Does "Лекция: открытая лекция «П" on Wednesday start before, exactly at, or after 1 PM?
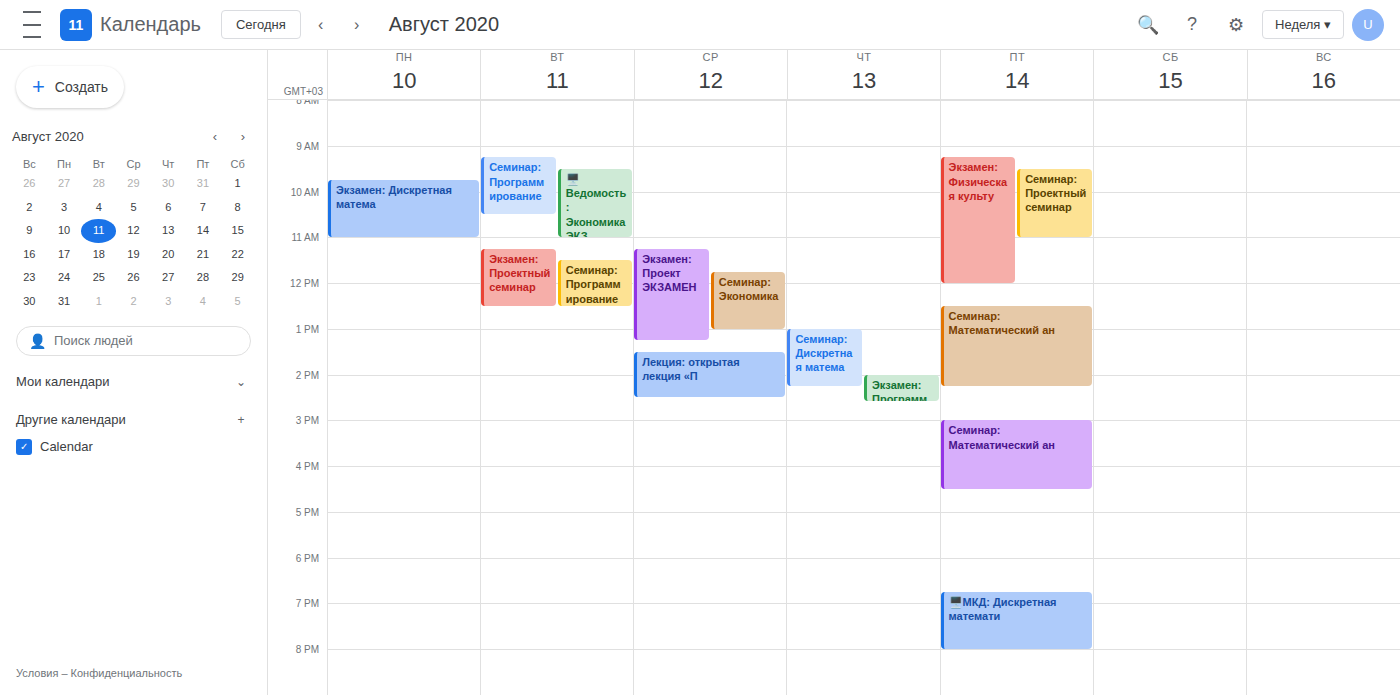
1:30 PM -- after 1 PM, 30 minutes below the 1 PM line.